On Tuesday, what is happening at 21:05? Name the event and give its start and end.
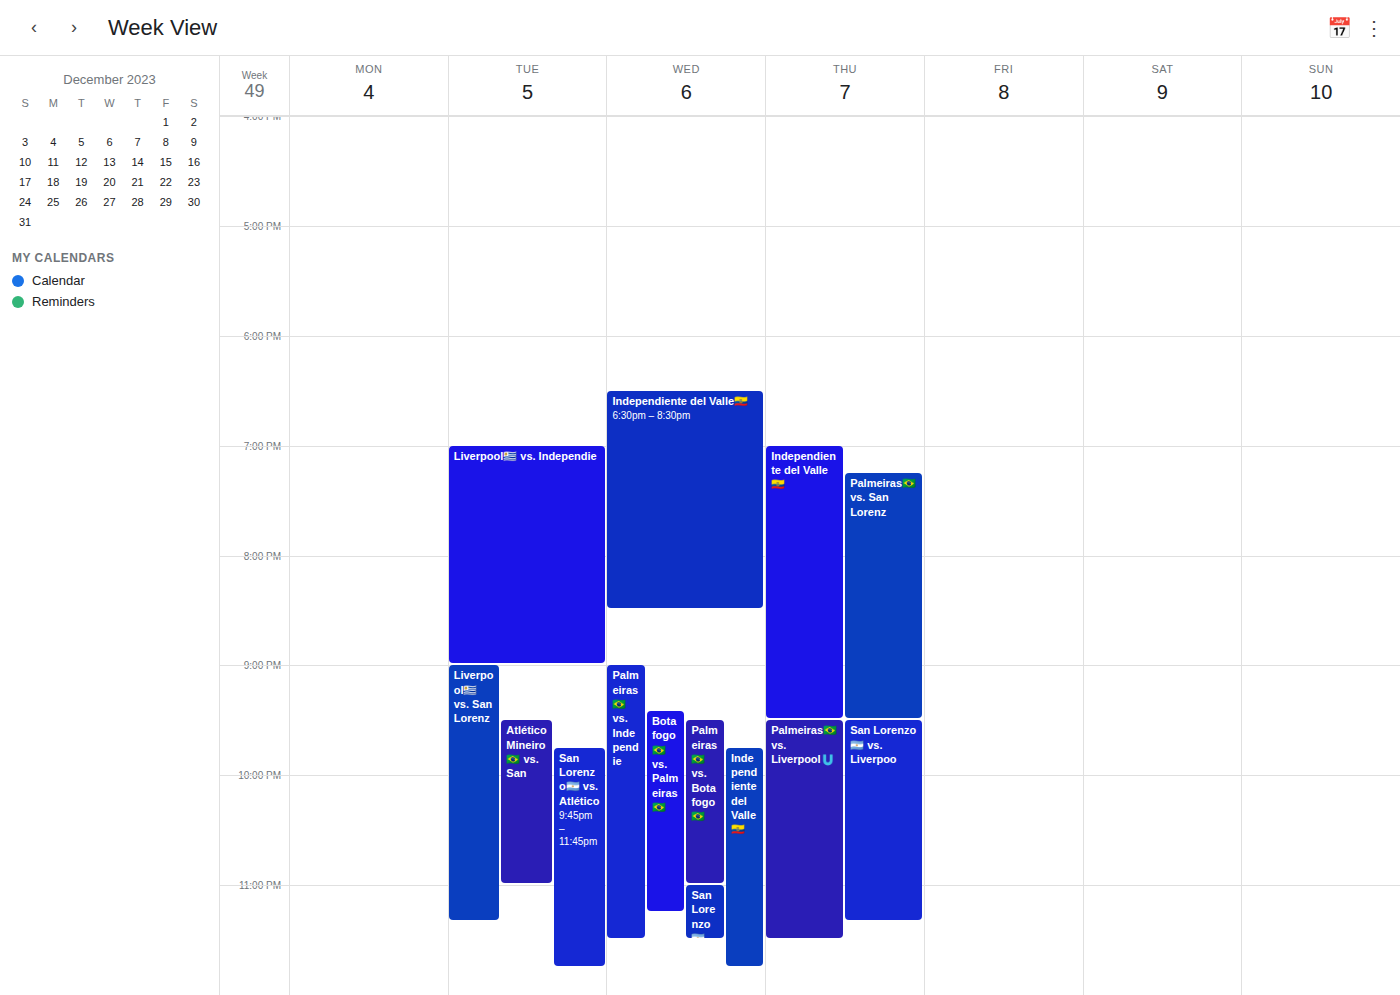
"Liverpool🇺🇾 vs. San Lorenz", 21:00 to 23:20